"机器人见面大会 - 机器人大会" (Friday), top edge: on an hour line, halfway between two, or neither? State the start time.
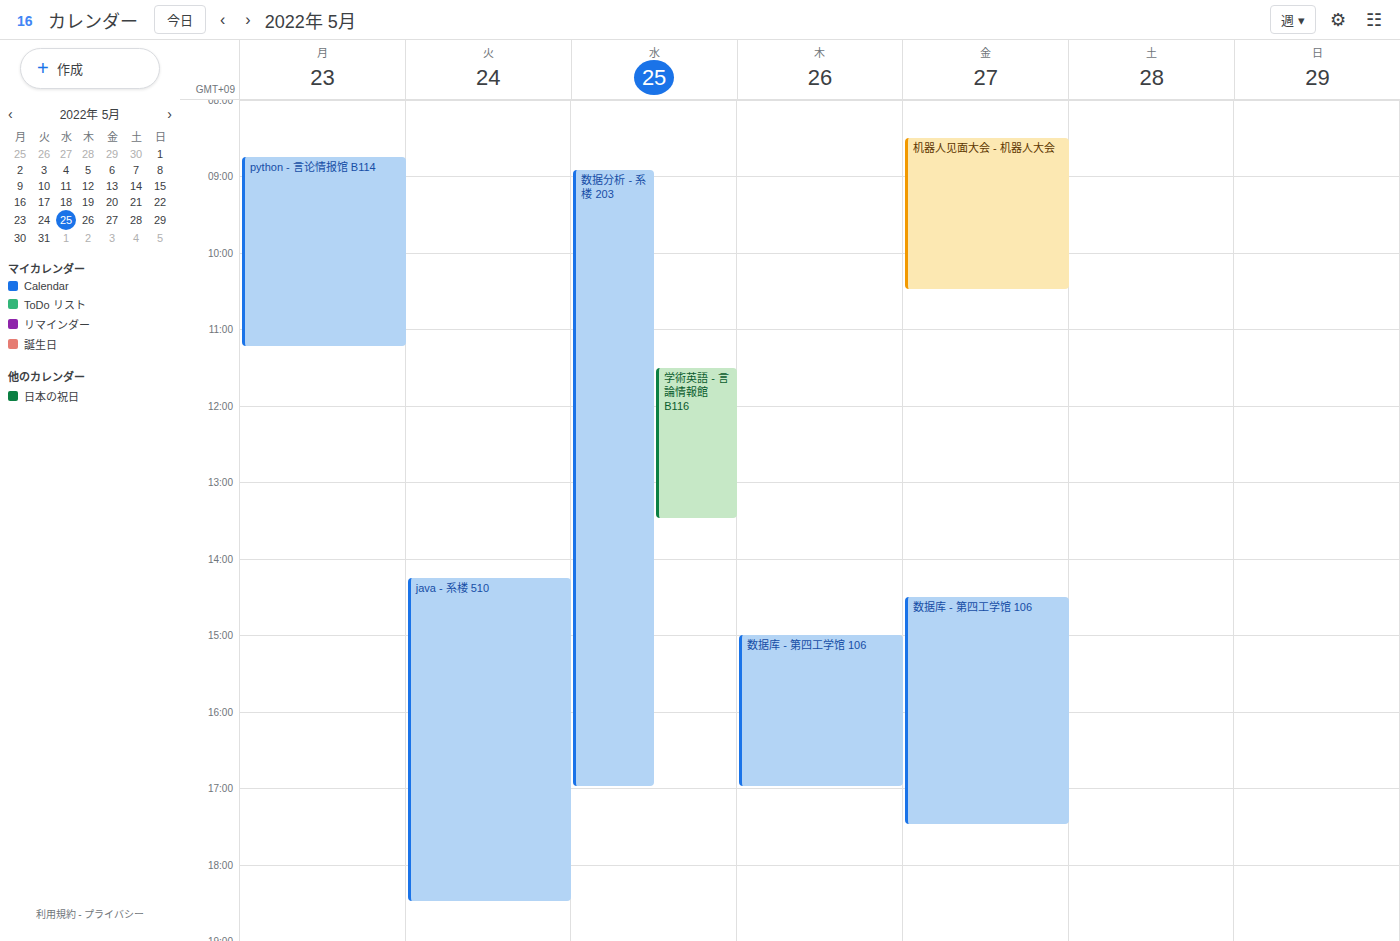
8:30 AM -- halfway between the 8 AM and 9 AM lines.